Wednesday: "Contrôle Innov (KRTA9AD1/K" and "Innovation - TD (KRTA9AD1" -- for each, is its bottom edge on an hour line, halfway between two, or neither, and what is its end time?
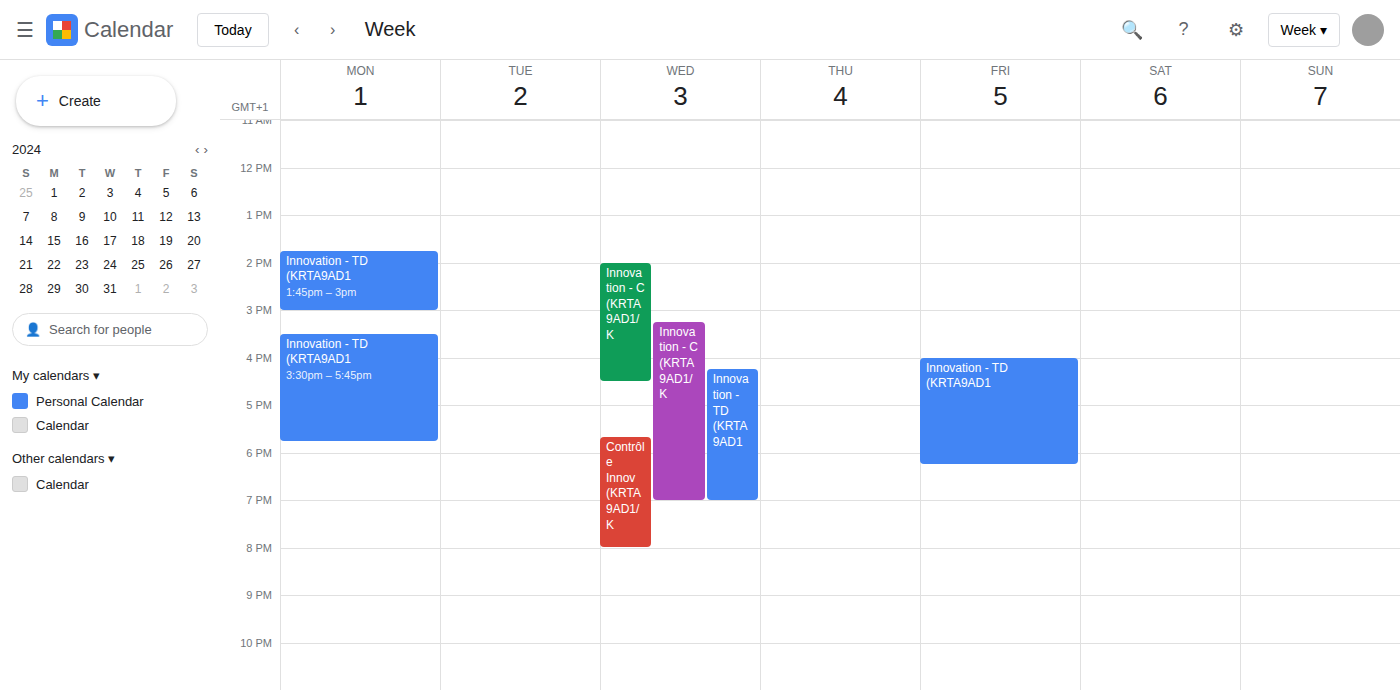
"Contrôle Innov (KRTA9AD1/K": 8:00 PM, exactly on the 8 PM line. "Innovation - TD (KRTA9AD1": 7:00 PM, exactly on the 7 PM line.